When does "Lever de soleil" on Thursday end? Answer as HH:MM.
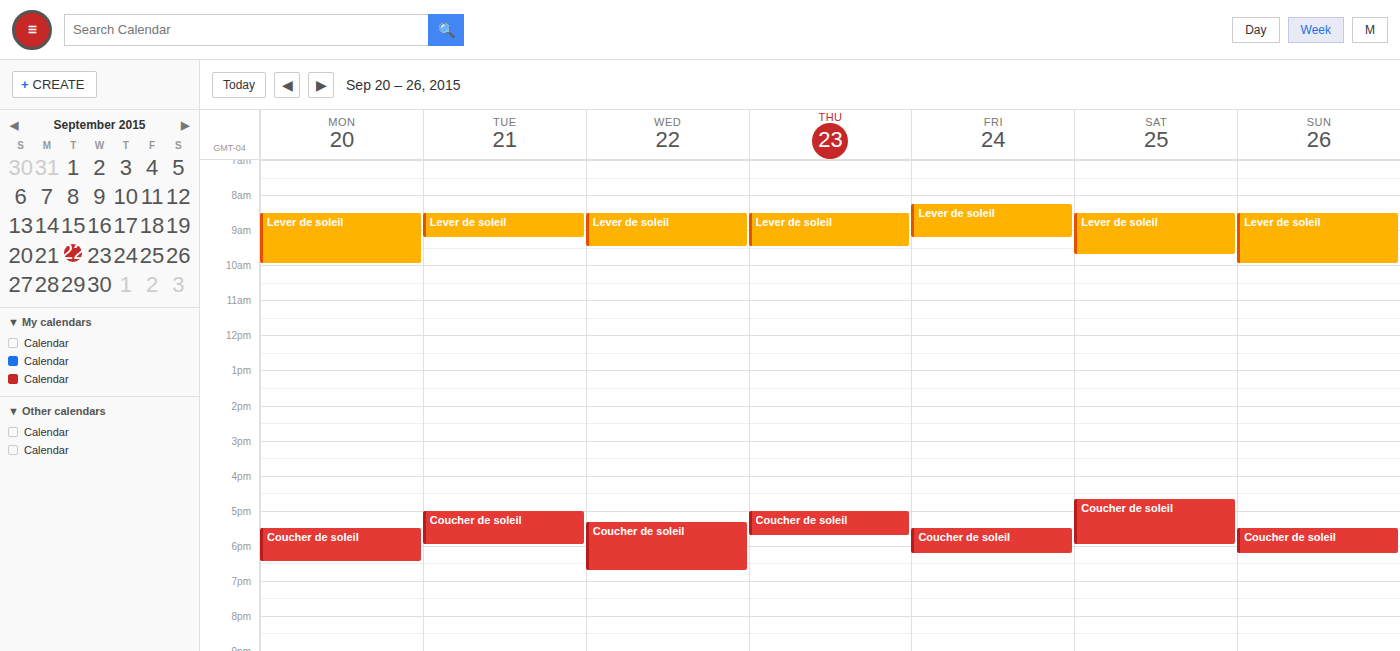
09:30